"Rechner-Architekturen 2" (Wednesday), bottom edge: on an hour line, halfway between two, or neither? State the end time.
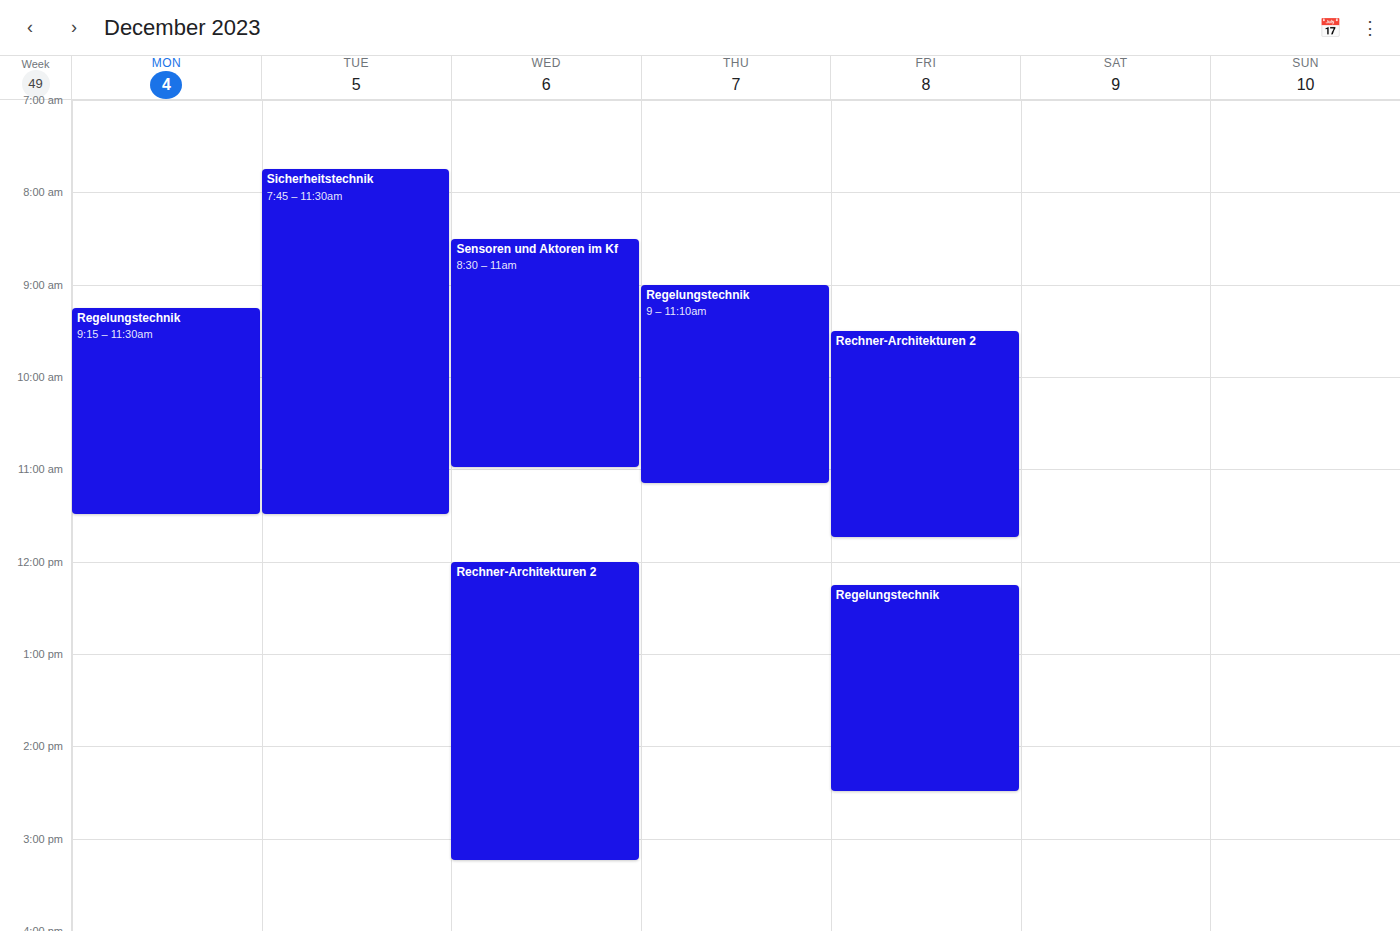
3:15 PM -- neither: a quarter of the way from the 3 PM line to the 4 PM line.